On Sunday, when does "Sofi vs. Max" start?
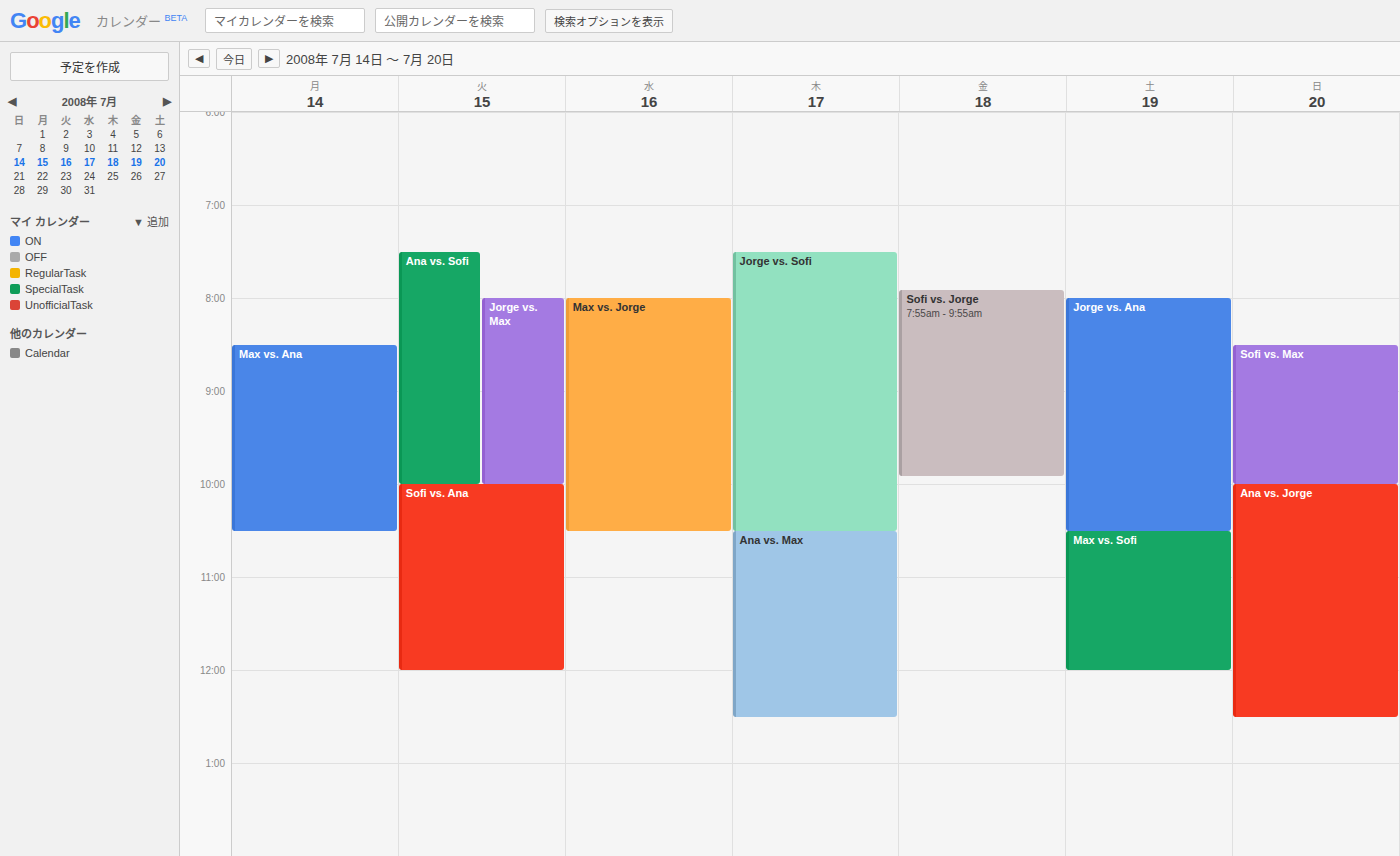
8:30 AM